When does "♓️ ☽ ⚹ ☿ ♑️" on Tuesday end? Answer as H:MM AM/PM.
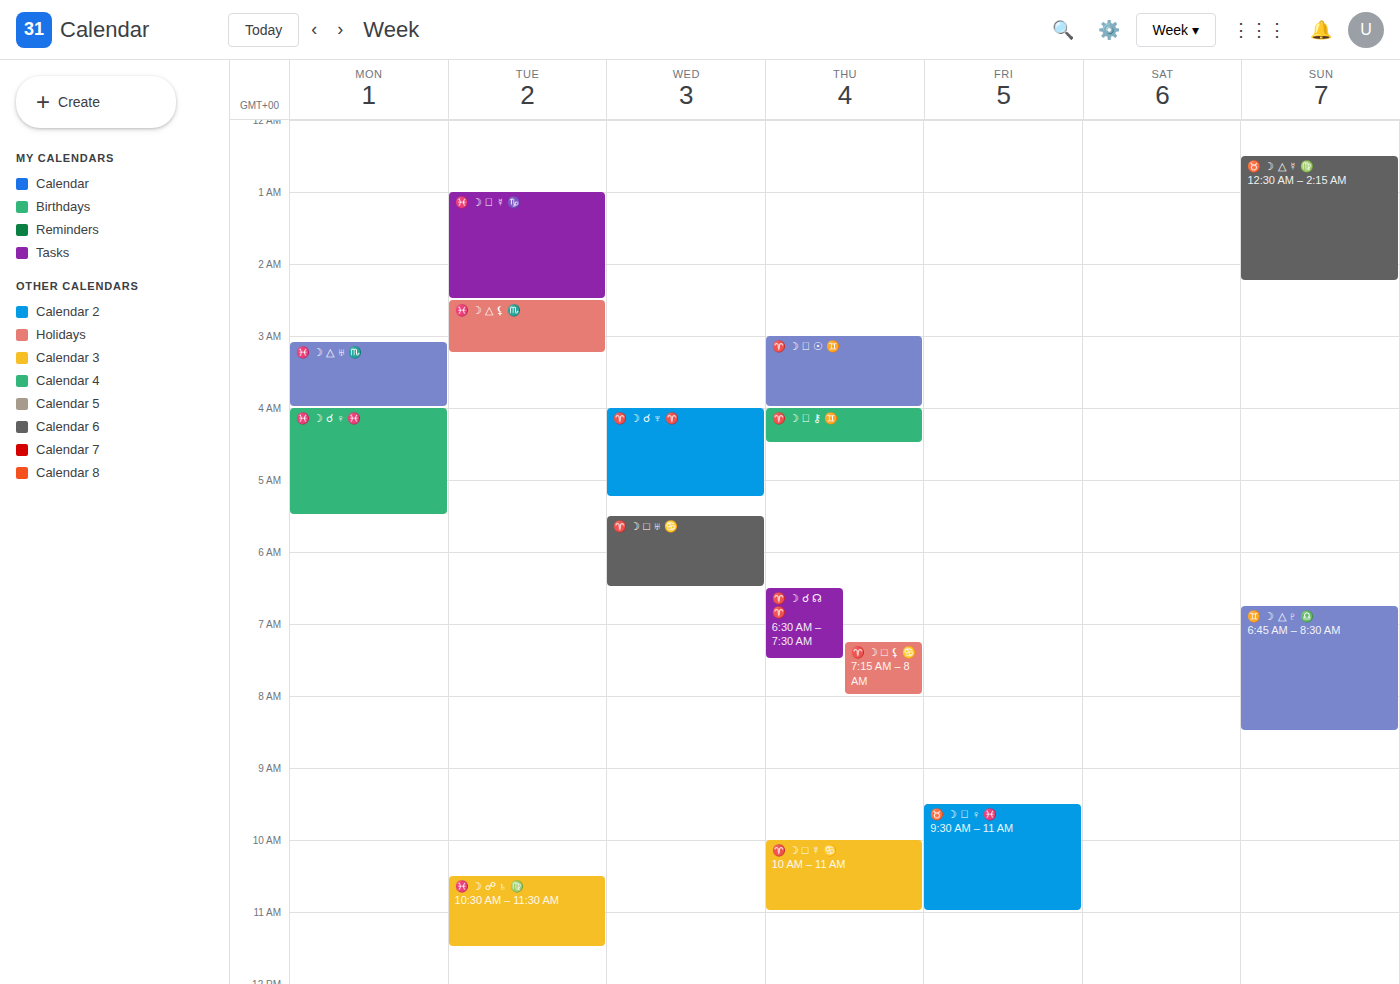
2:30 AM